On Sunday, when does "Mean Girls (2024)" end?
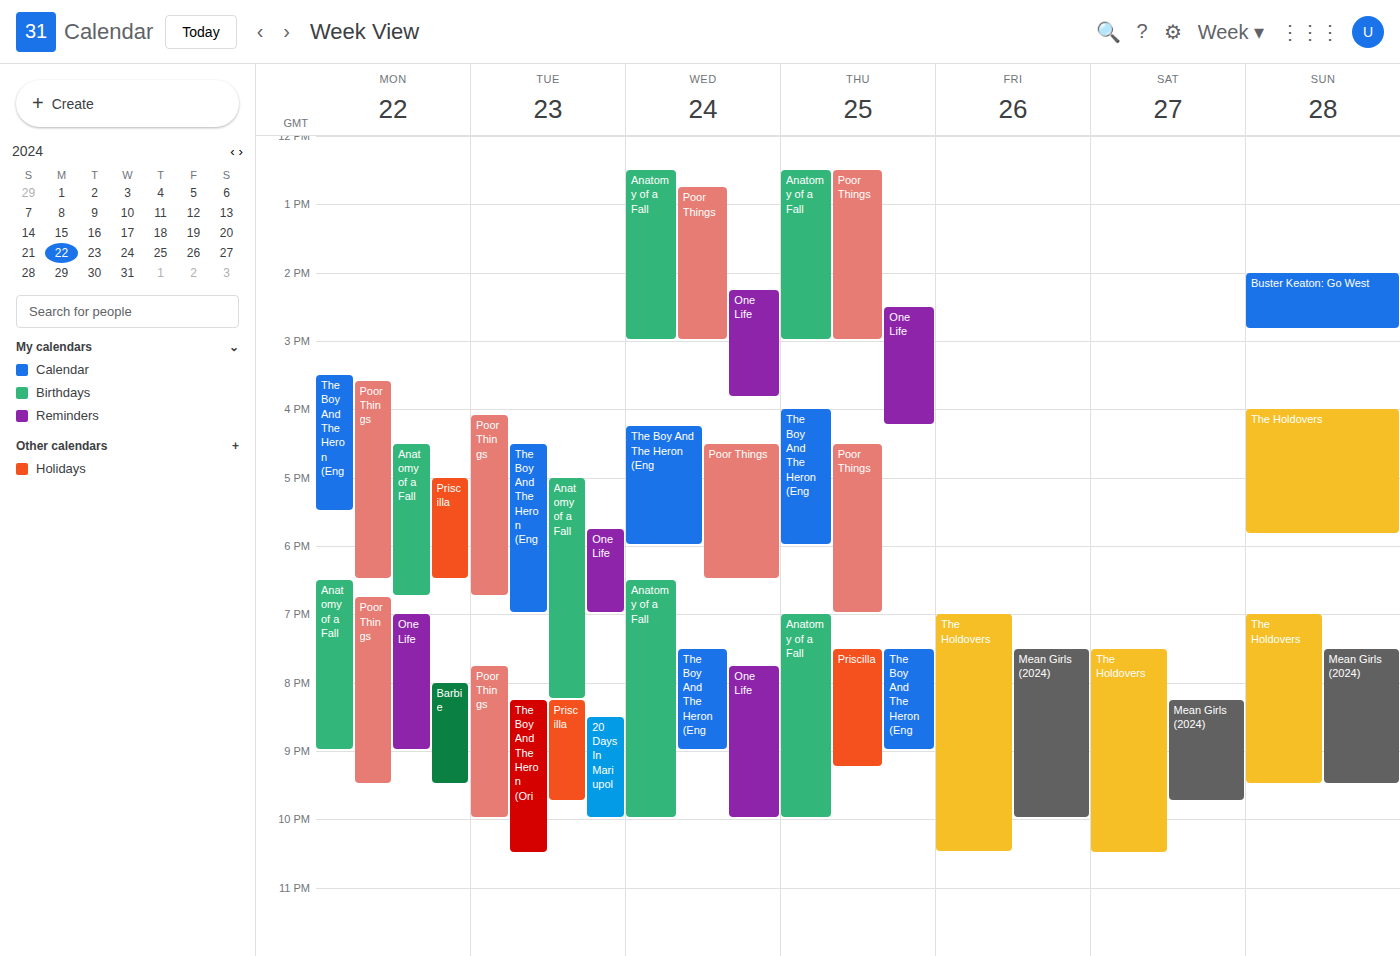
9:30 PM